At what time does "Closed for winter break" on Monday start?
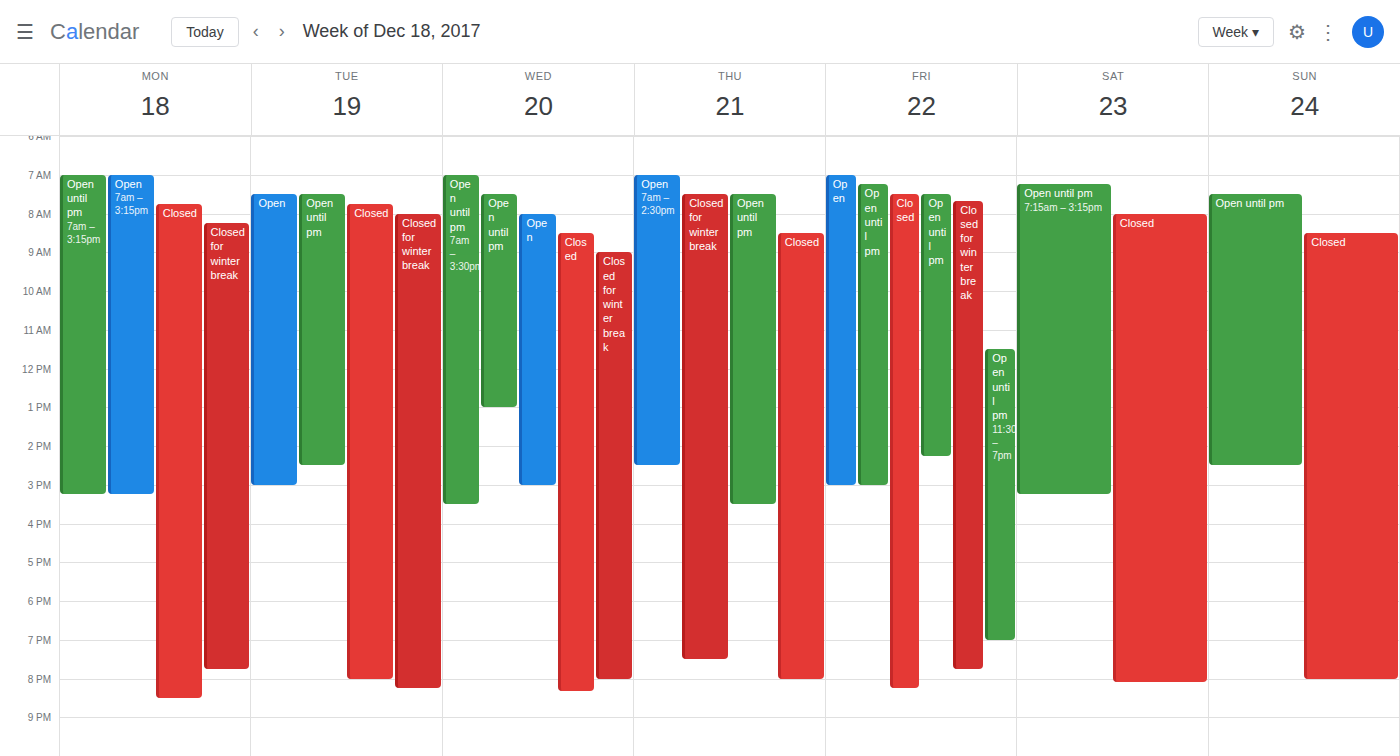
8:15 AM